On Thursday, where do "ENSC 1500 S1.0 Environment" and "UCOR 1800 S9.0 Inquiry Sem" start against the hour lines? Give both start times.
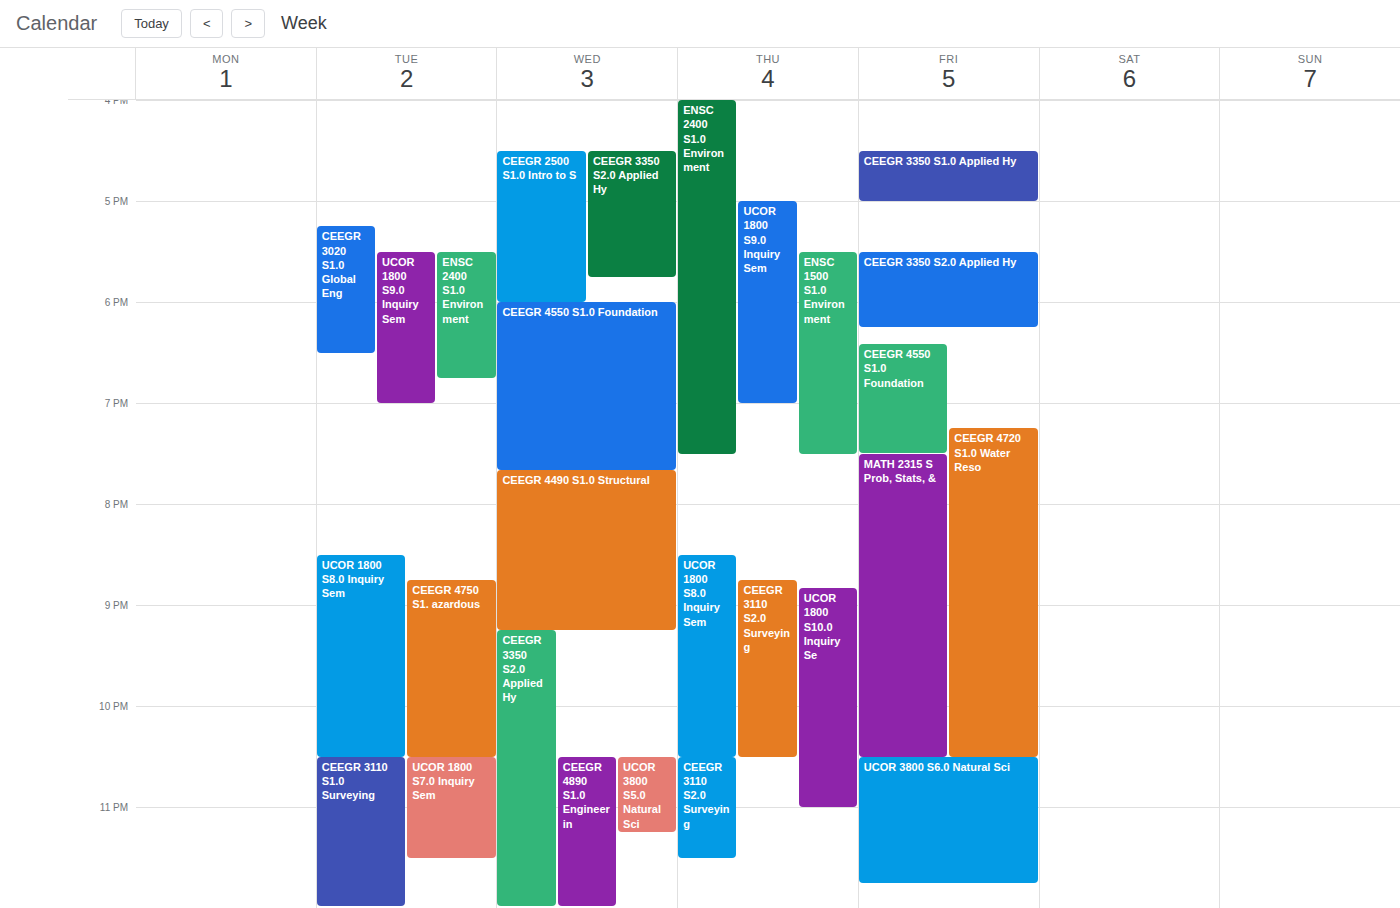
"ENSC 1500 S1.0 Environment": 5:30 PM, halfway between the 5 PM and 6 PM lines. "UCOR 1800 S9.0 Inquiry Sem": 5:00 PM, exactly on the 5 PM line.